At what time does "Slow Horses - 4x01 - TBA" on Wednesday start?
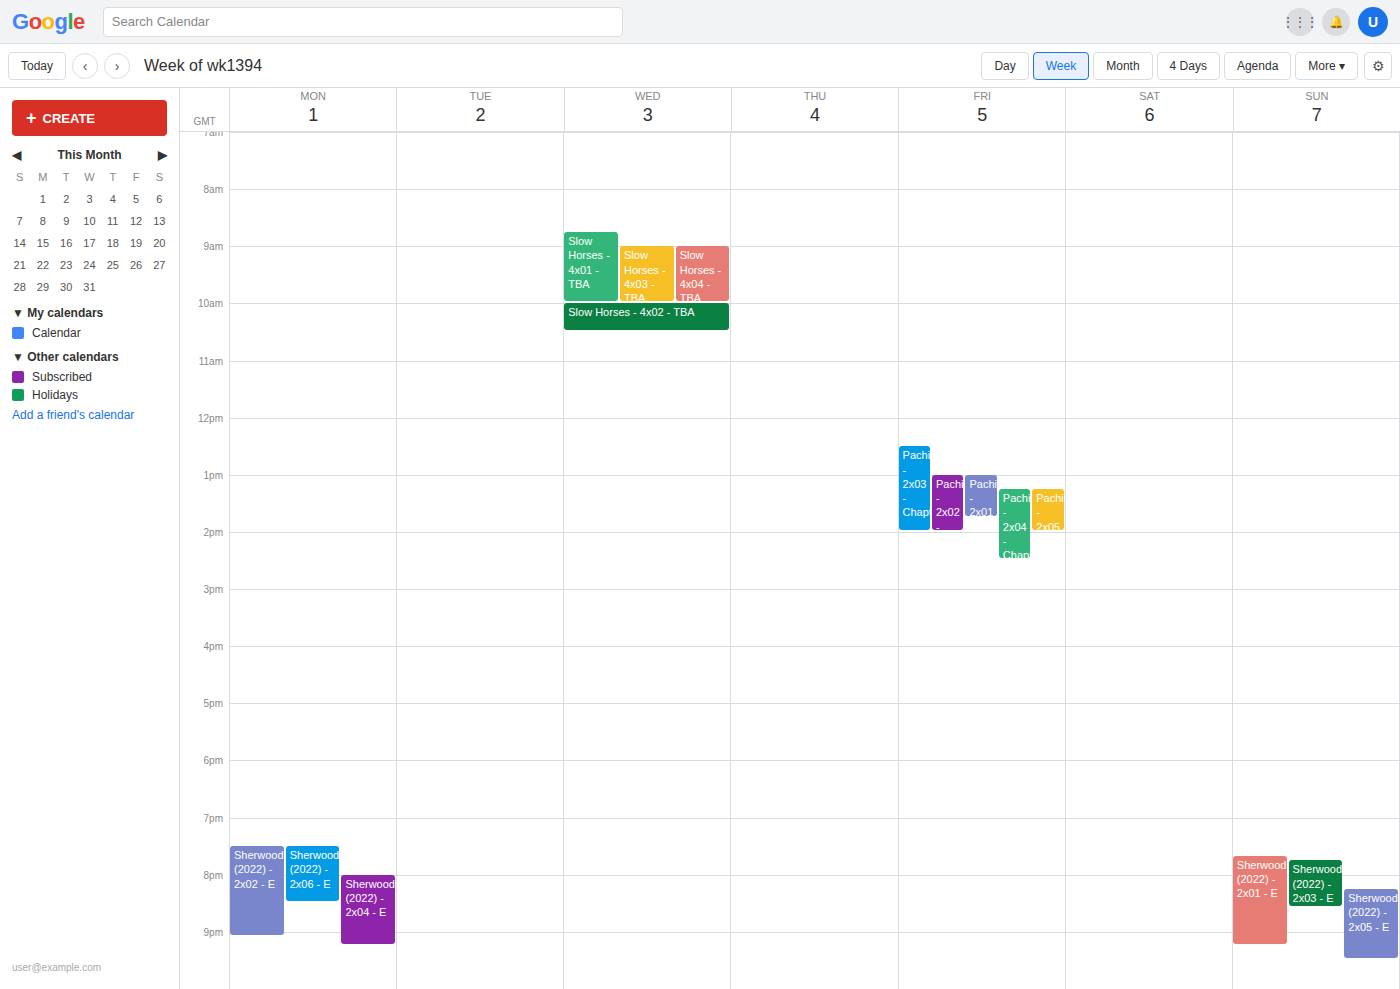
8:45 AM